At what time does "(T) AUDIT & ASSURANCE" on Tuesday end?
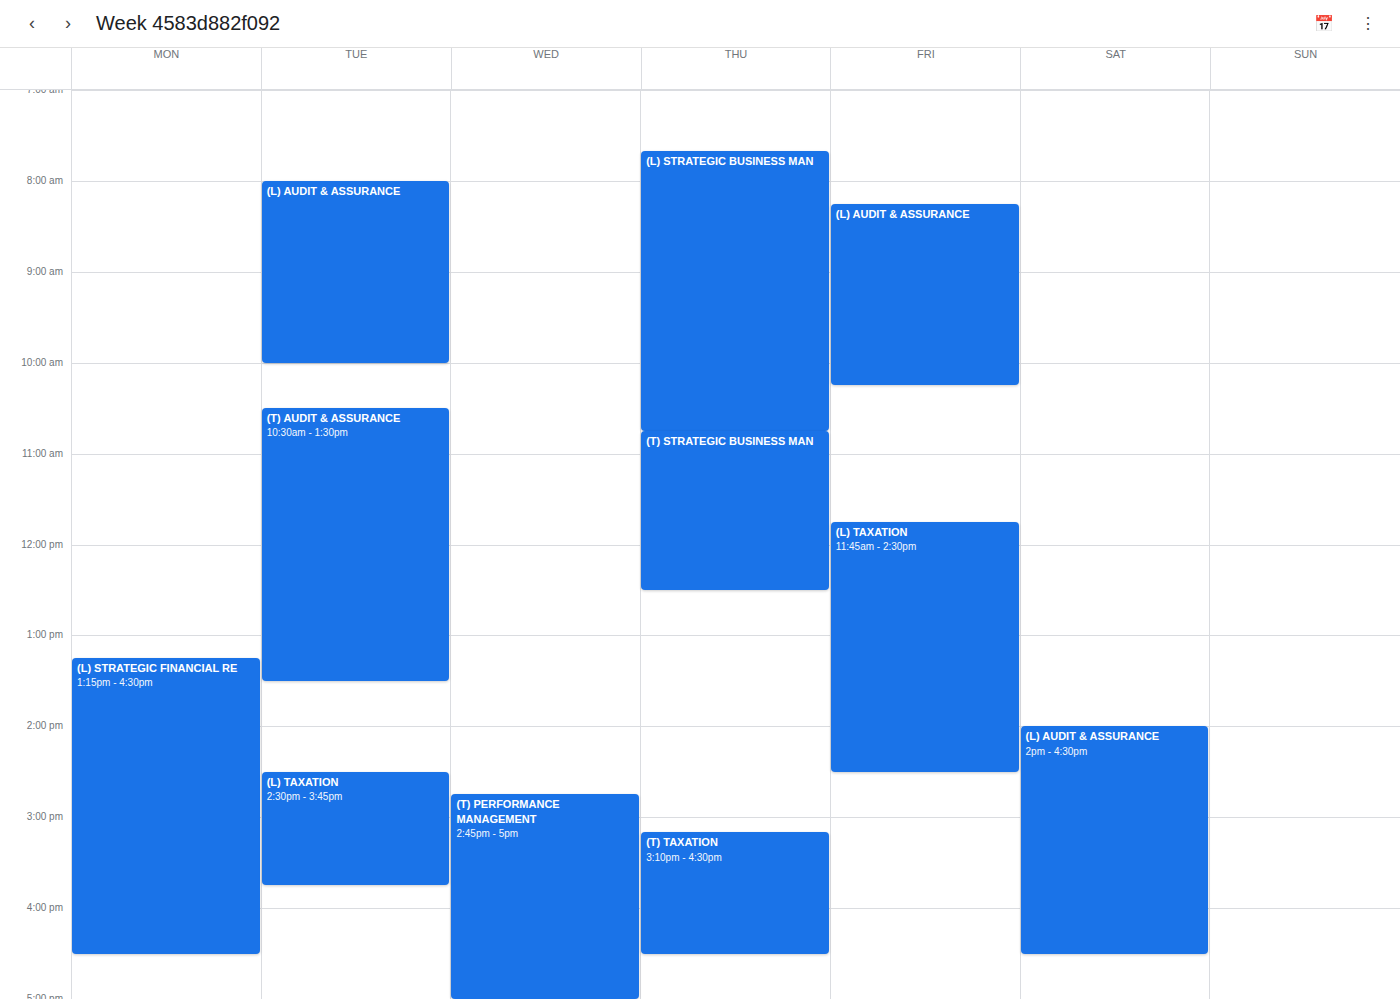
1:30 PM